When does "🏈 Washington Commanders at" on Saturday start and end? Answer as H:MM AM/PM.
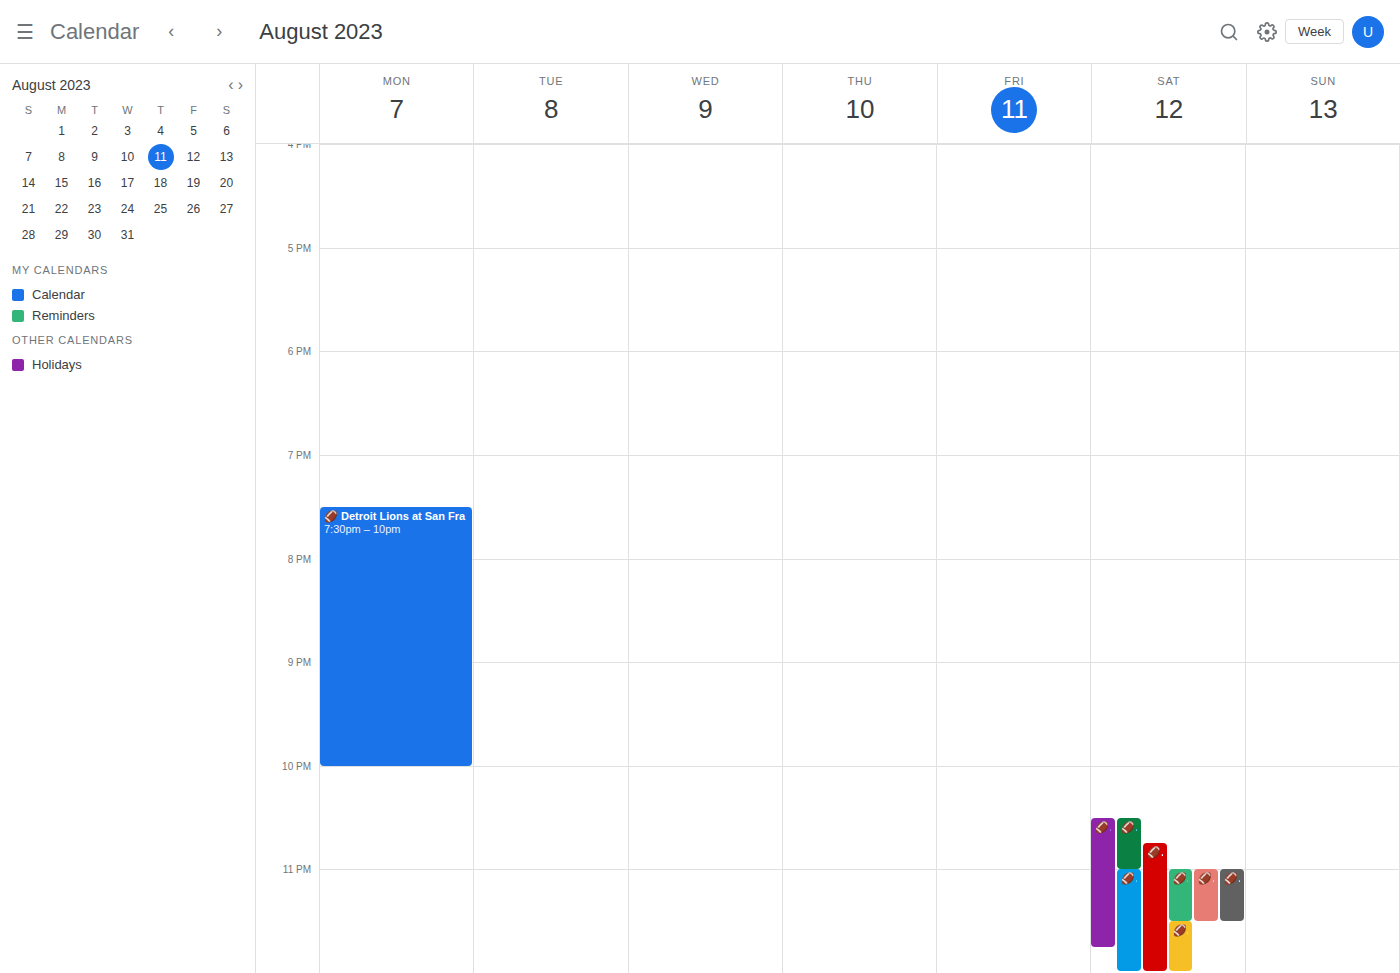
11:00 PM to 11:30 PM